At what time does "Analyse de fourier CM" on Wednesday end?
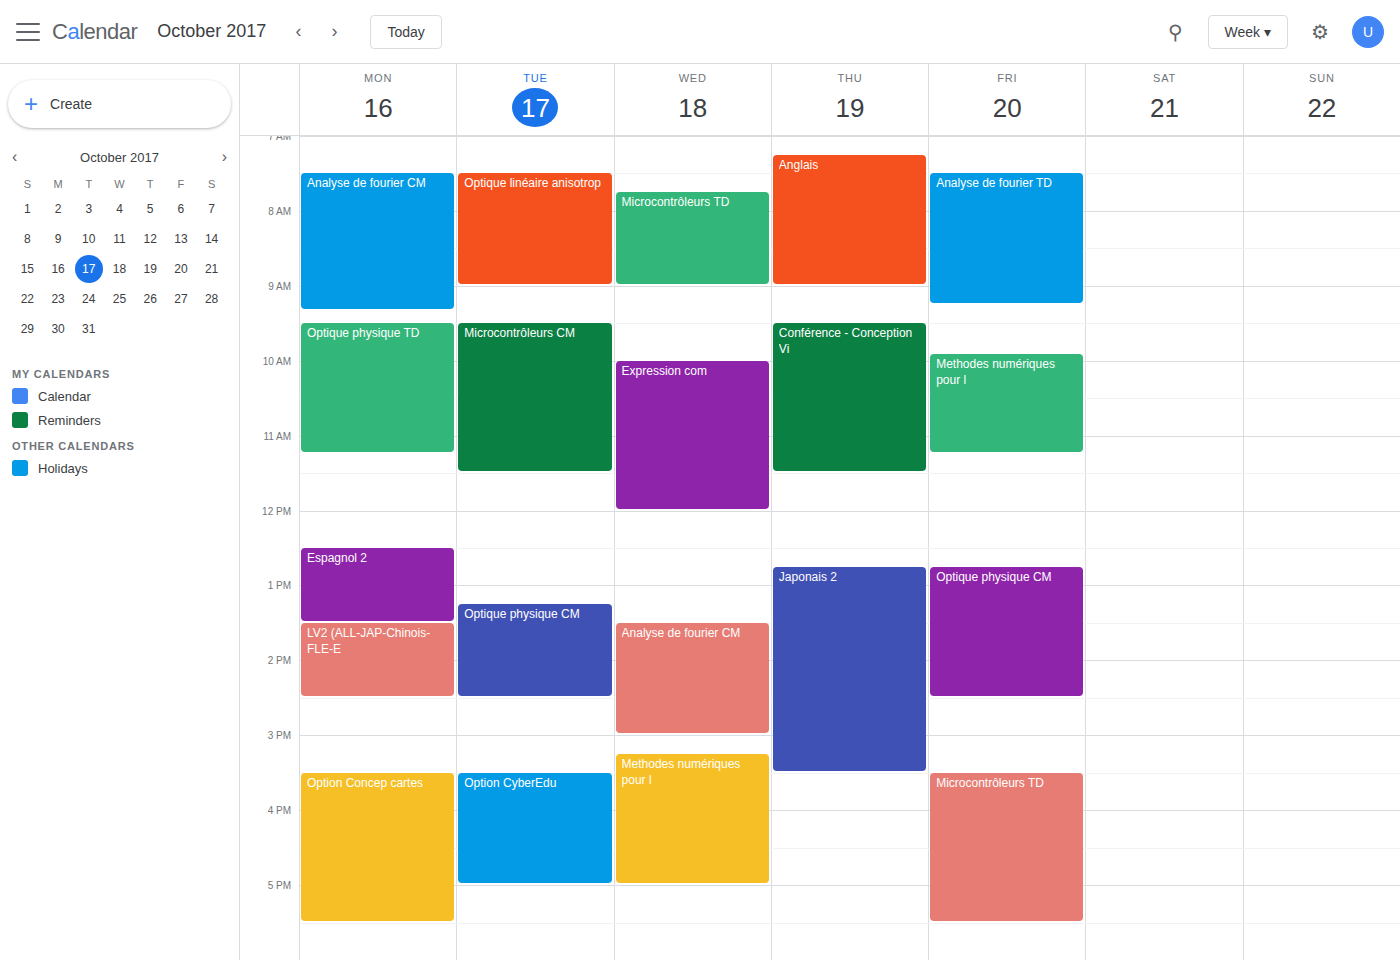
3:00 PM